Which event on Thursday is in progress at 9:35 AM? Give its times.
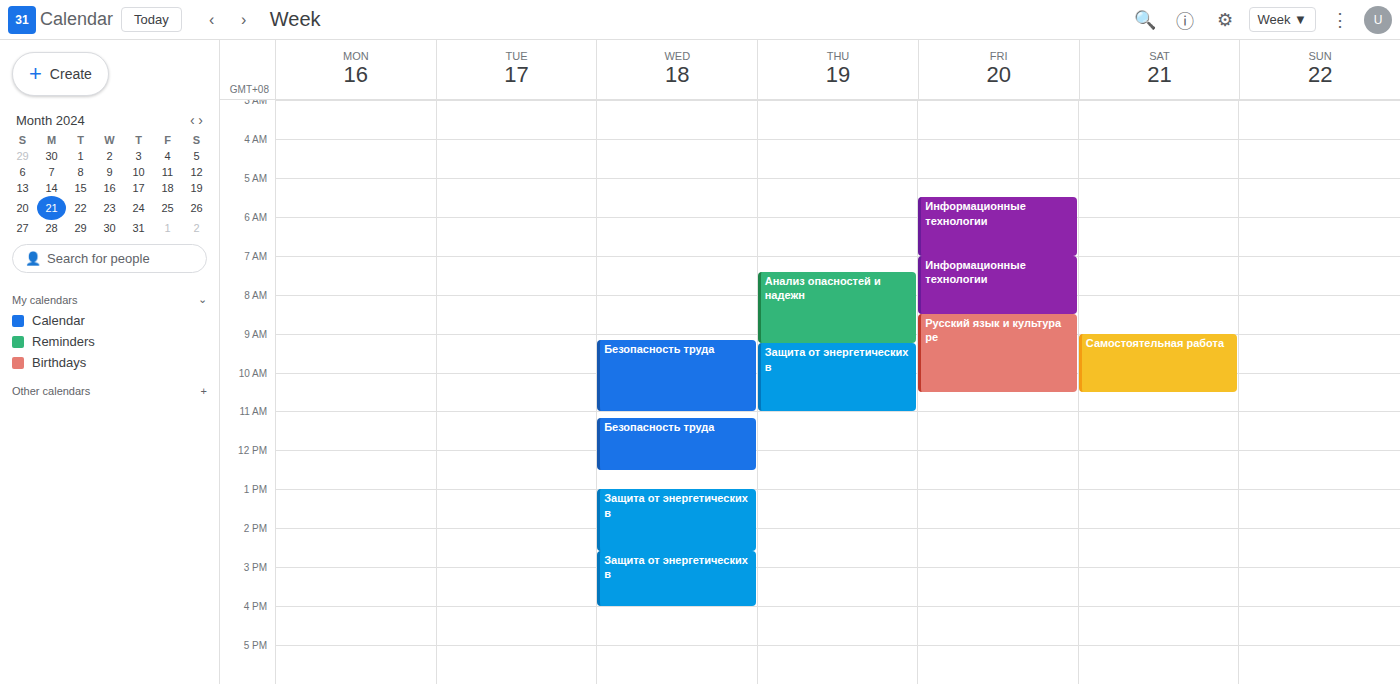
"Защита от энергетических в", 9:15 AM to 11:00 AM